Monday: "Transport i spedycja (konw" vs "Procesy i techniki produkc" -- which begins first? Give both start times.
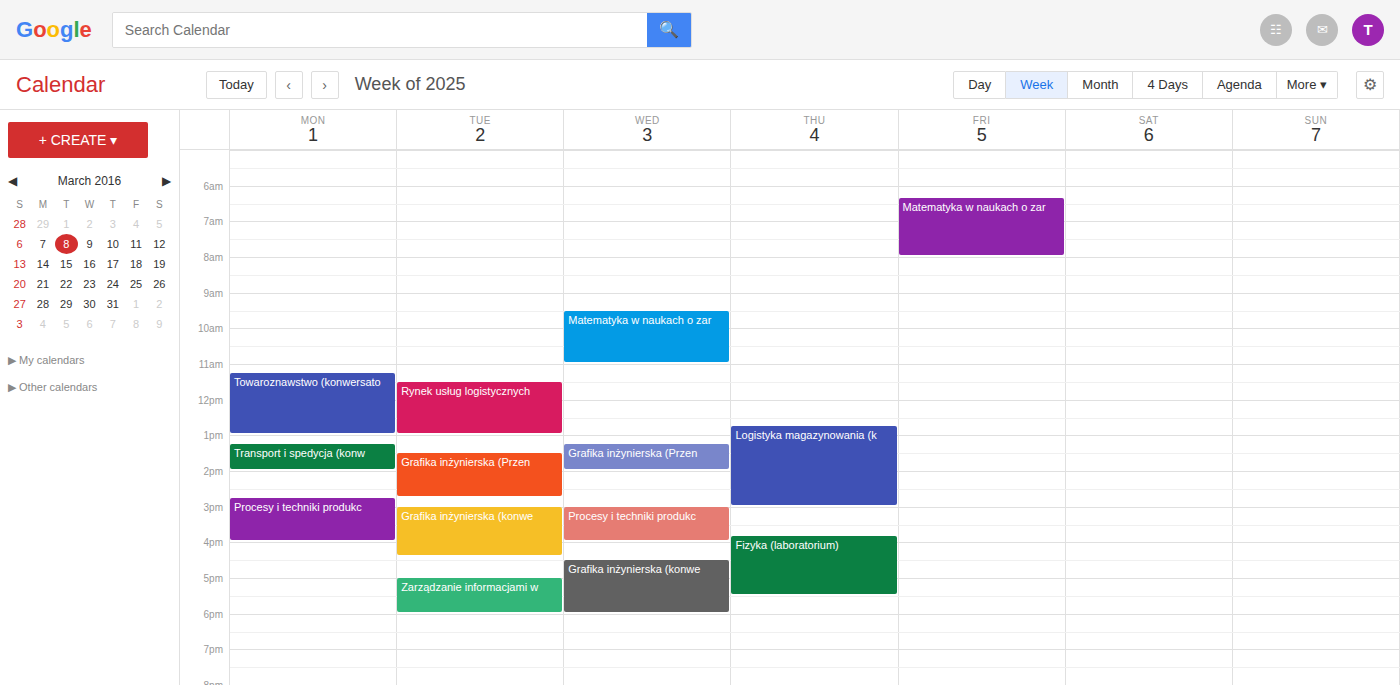
"Transport i spedycja (konw" 1:15 PM; "Procesy i techniki produkc" 2:45 PM.